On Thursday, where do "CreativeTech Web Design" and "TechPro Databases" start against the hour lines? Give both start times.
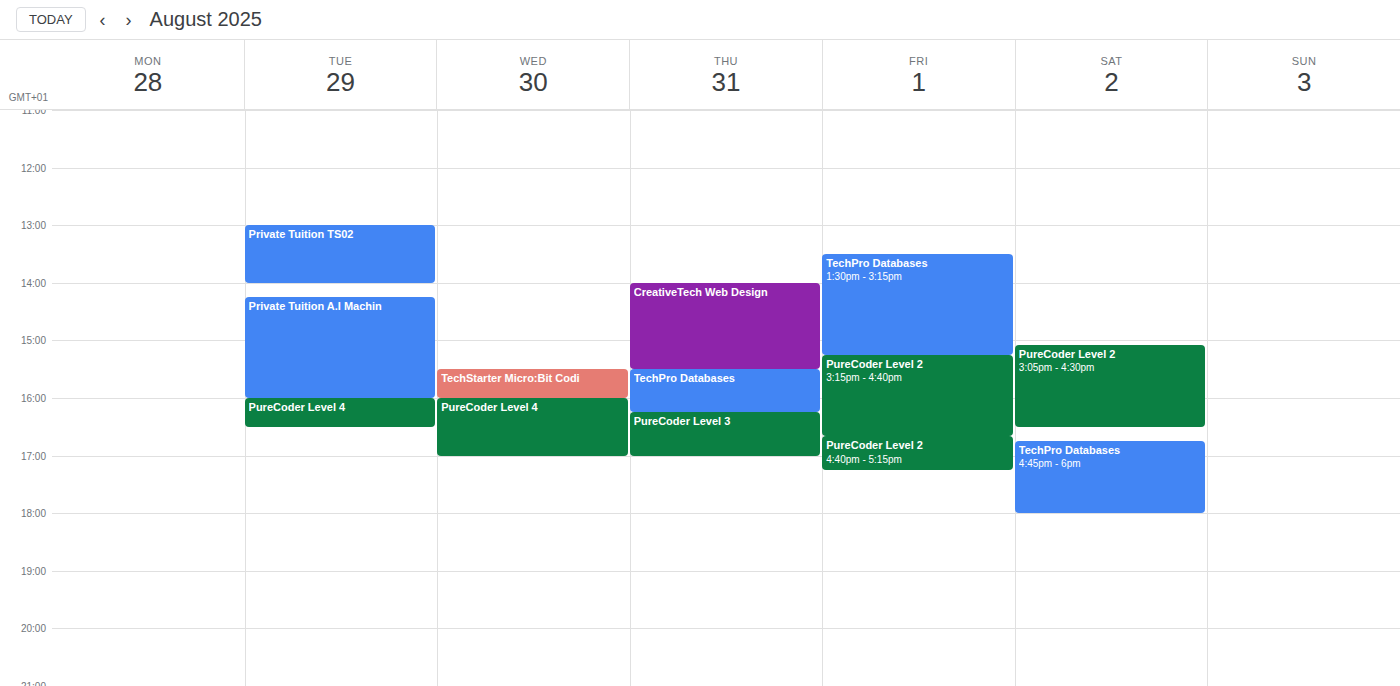
"CreativeTech Web Design": 2:00 PM, exactly on the 2 PM line. "TechPro Databases": 3:30 PM, halfway between the 3 PM and 4 PM lines.